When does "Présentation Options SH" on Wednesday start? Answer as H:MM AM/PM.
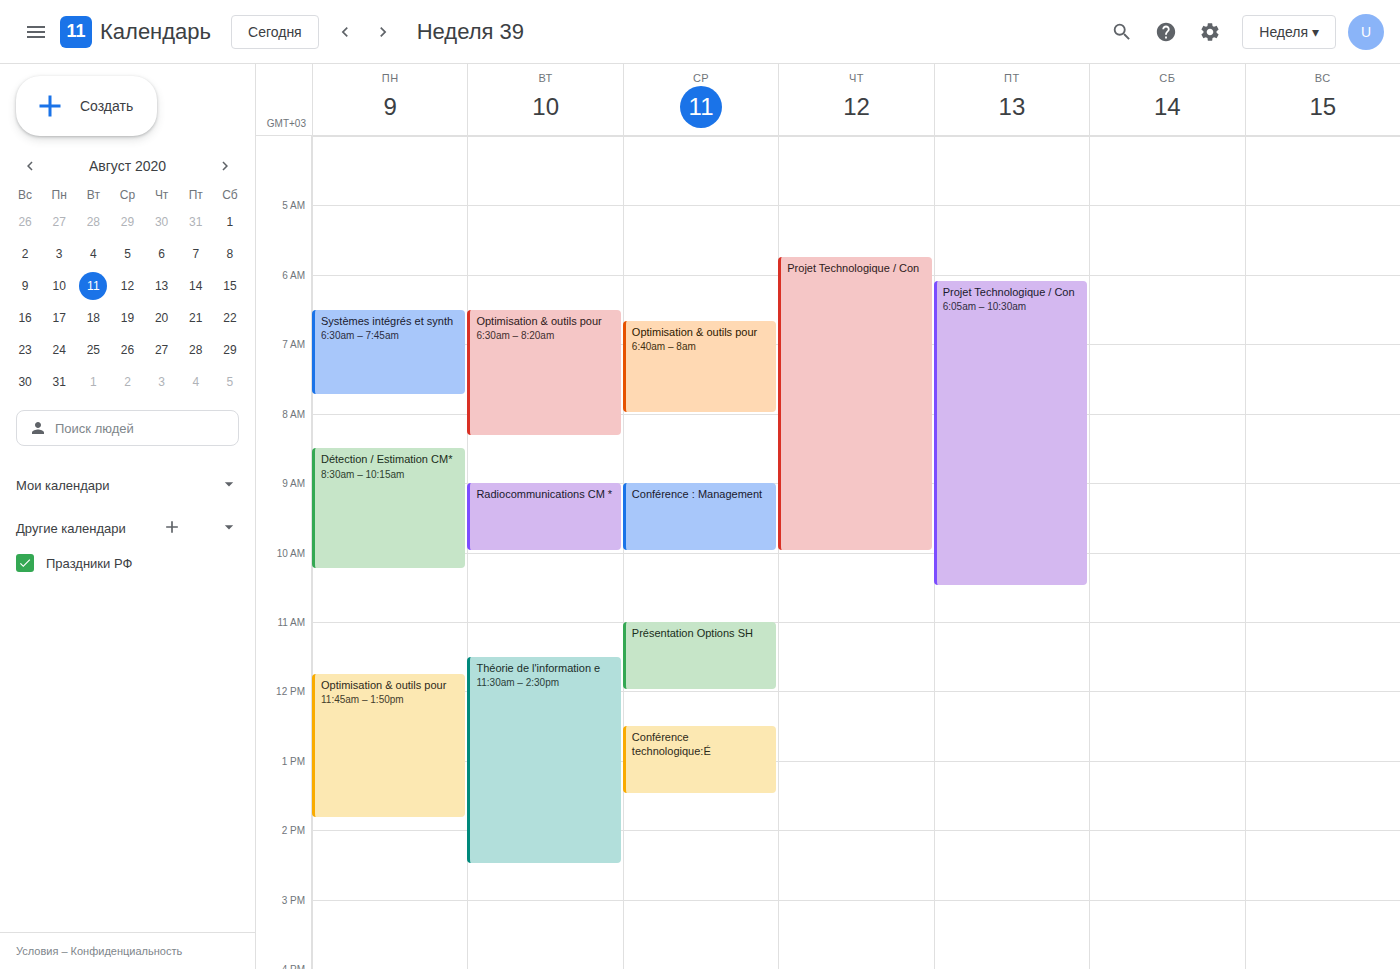
11:00 AM